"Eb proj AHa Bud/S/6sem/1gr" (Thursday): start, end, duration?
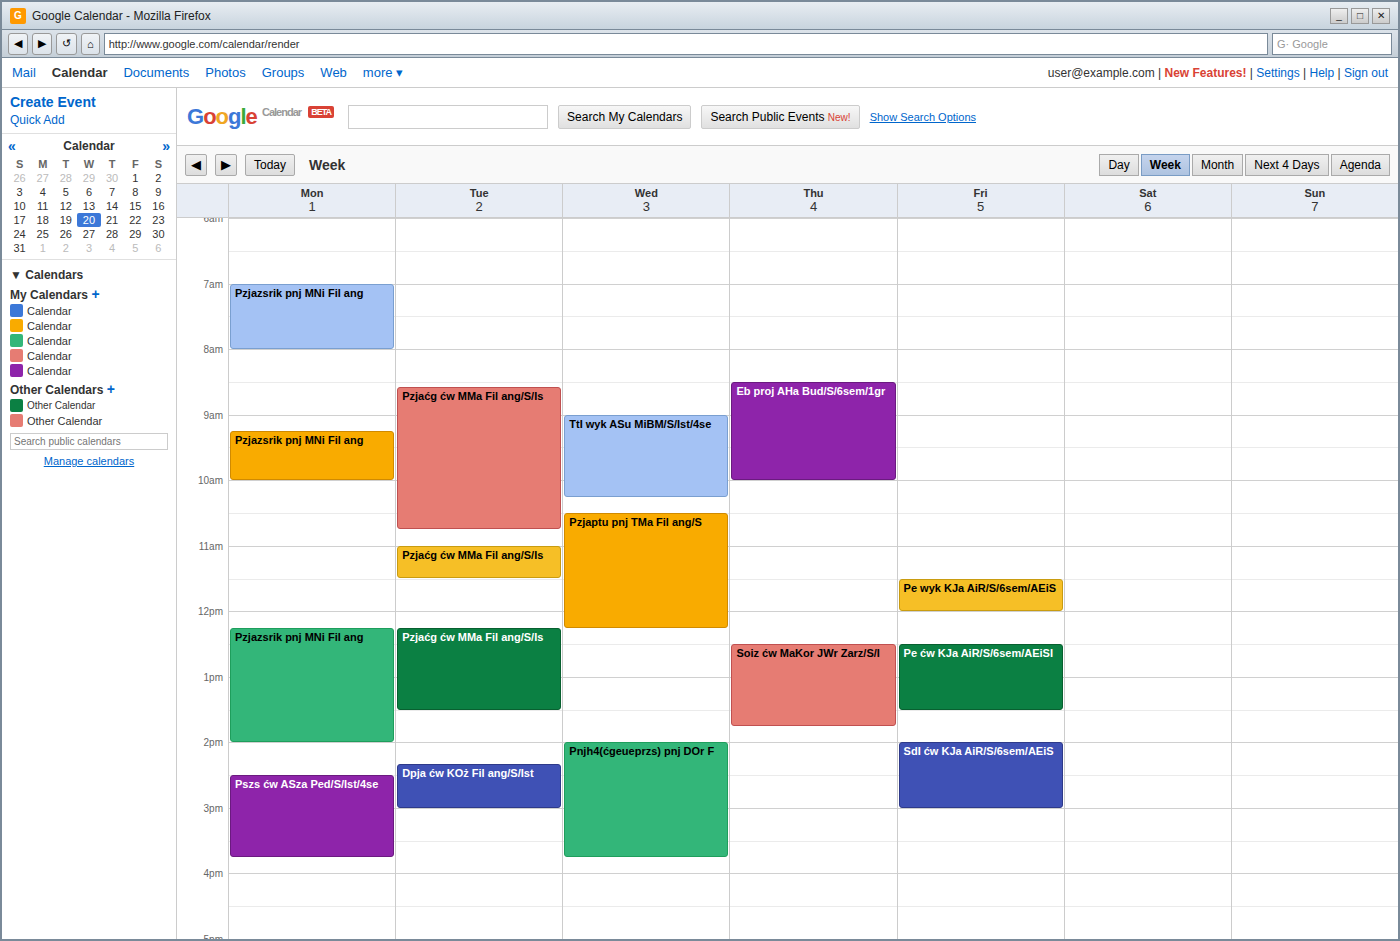
8:30 AM to 10:00 AM, 1 hour 30 minutes